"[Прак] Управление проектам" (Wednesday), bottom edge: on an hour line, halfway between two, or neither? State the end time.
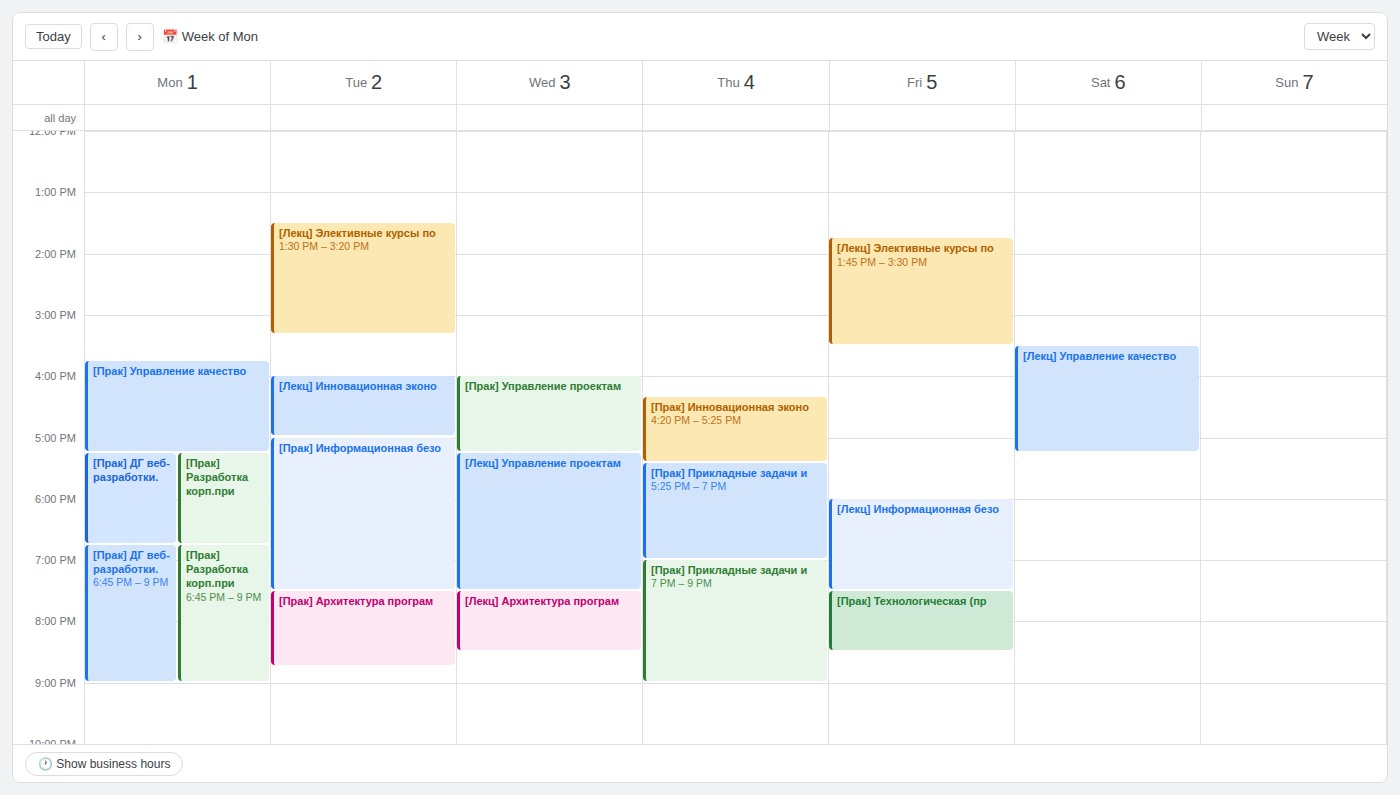
5:15 PM -- neither: a quarter of the way from the 5 PM line to the 6 PM line.